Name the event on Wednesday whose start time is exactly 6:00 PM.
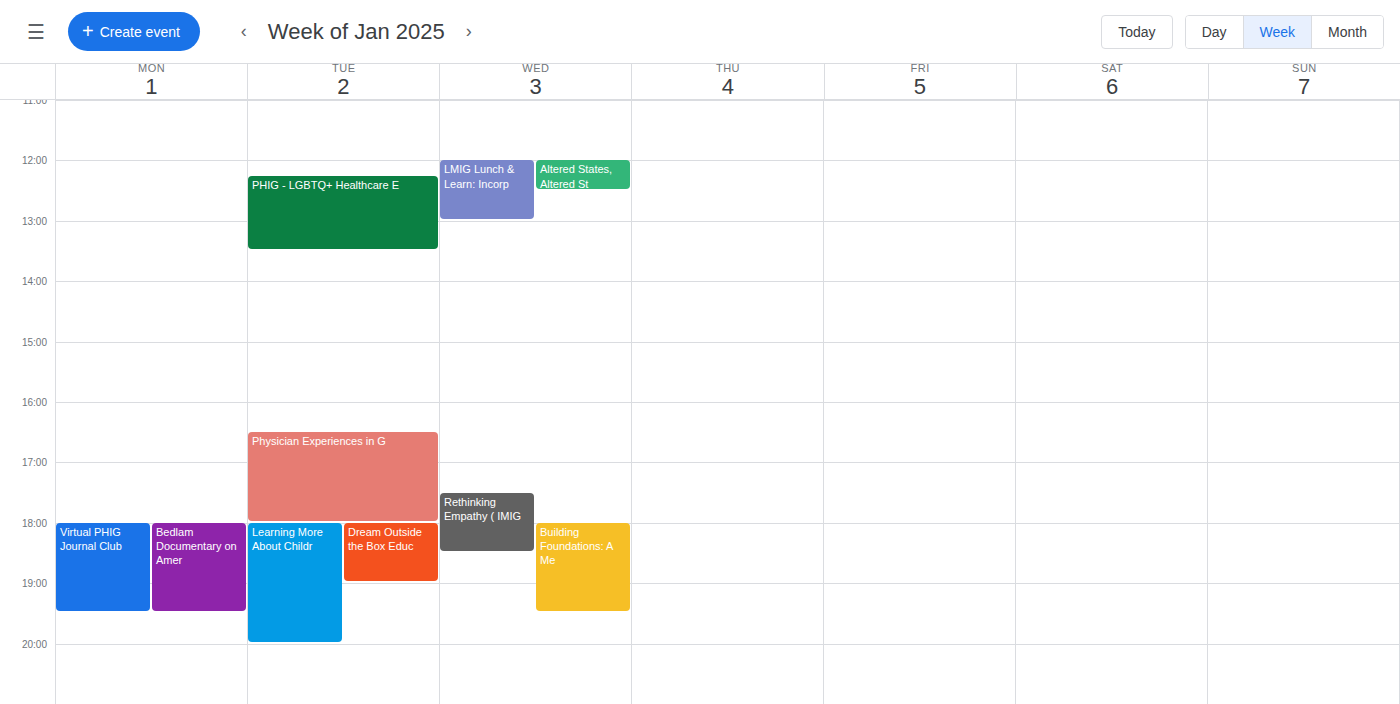
"Building Foundations: A Me"